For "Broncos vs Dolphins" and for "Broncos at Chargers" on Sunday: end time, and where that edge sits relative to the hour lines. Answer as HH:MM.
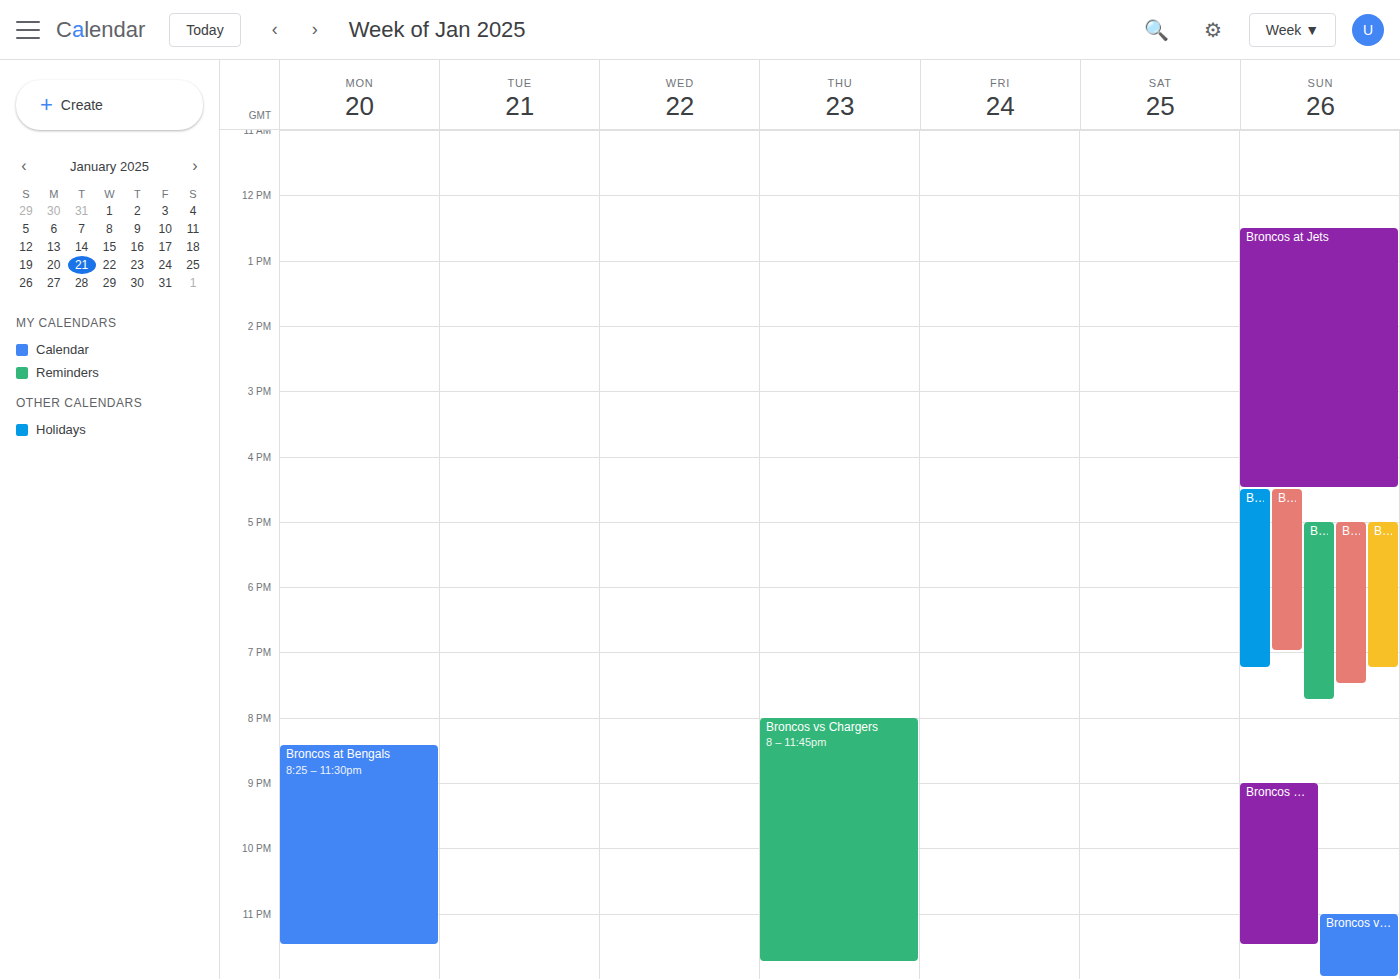
"Broncos vs Dolphins": 19:15, neither: a quarter of the way from the 19:00 line to the 20:00 line. "Broncos at Chargers": 19:00, exactly on the 19:00 line.